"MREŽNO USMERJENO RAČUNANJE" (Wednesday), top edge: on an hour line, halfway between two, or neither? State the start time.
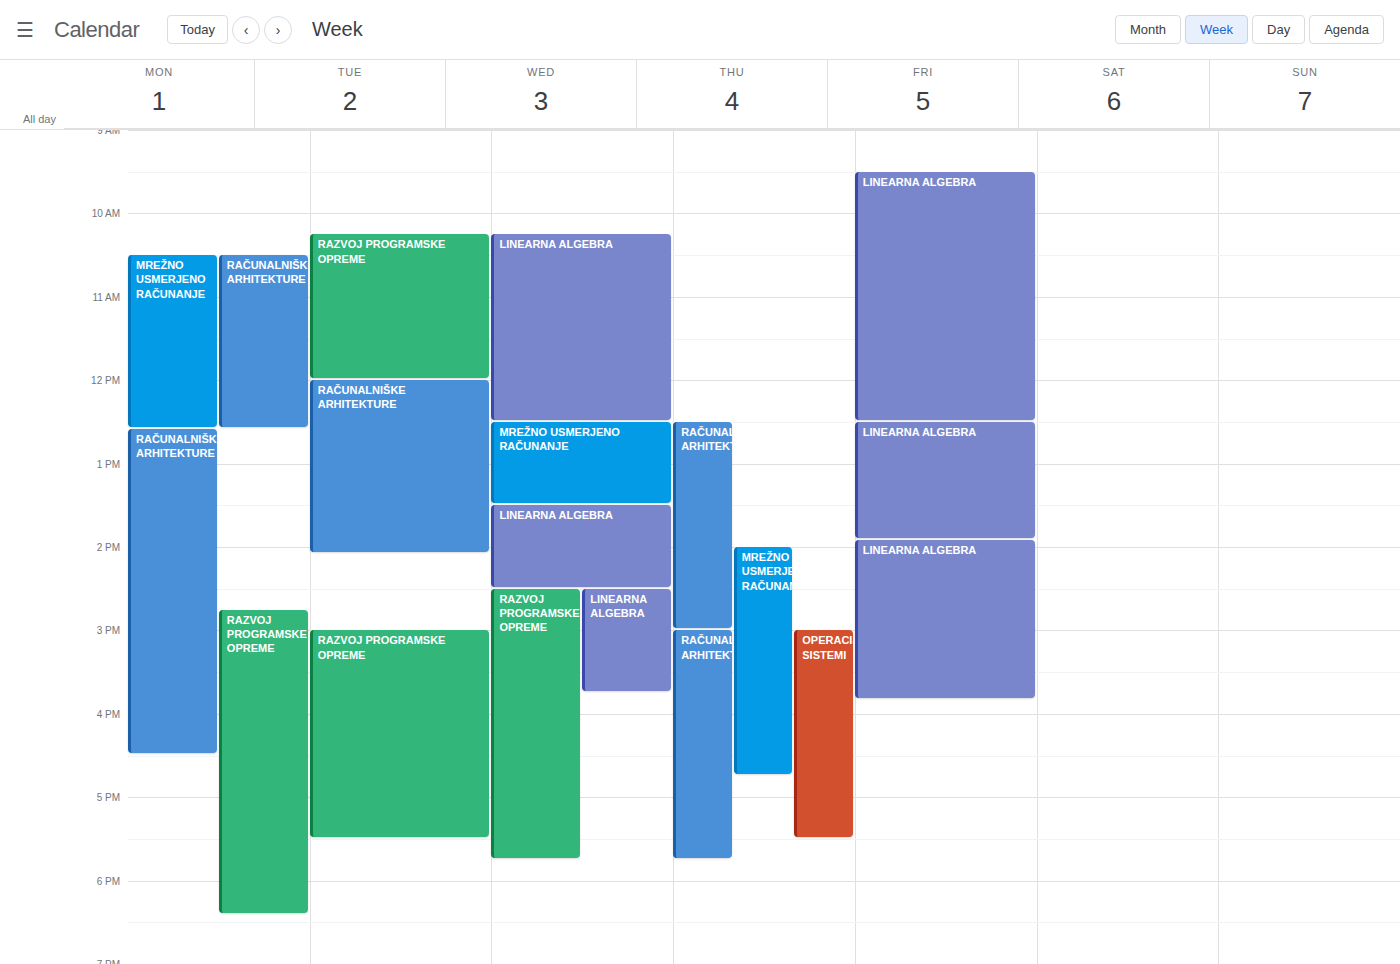
12:30 -- halfway between the 12:00 and 13:00 lines.